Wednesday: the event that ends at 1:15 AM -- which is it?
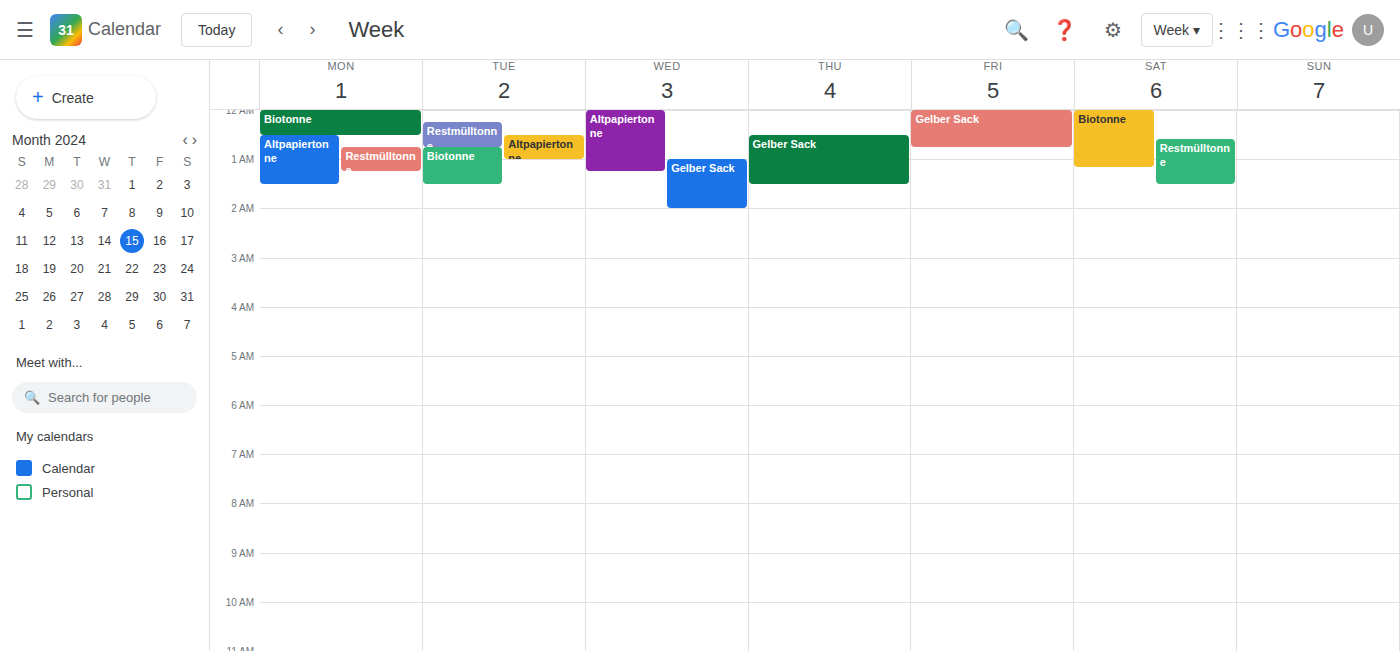
"Altpapiertonne"